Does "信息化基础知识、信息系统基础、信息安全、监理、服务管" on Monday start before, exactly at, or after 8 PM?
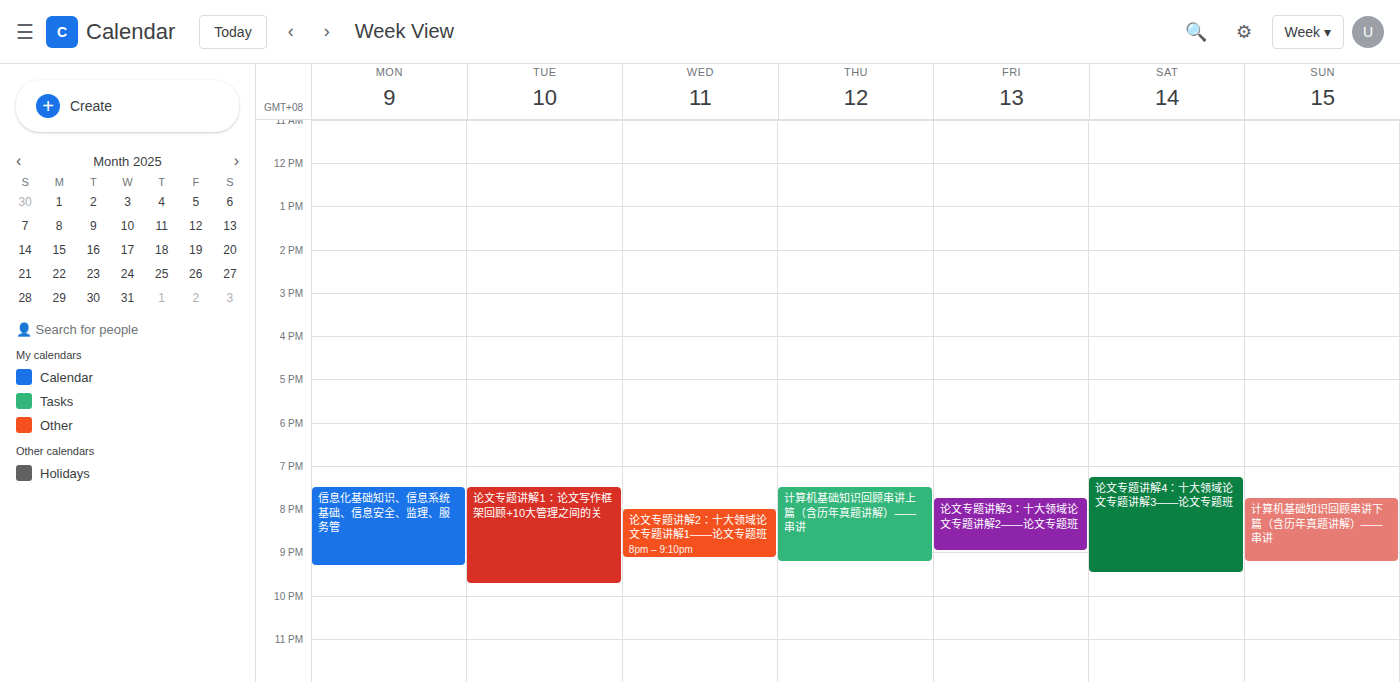
7:30 PM -- before 8 PM, 30 minutes above the 8 PM line.